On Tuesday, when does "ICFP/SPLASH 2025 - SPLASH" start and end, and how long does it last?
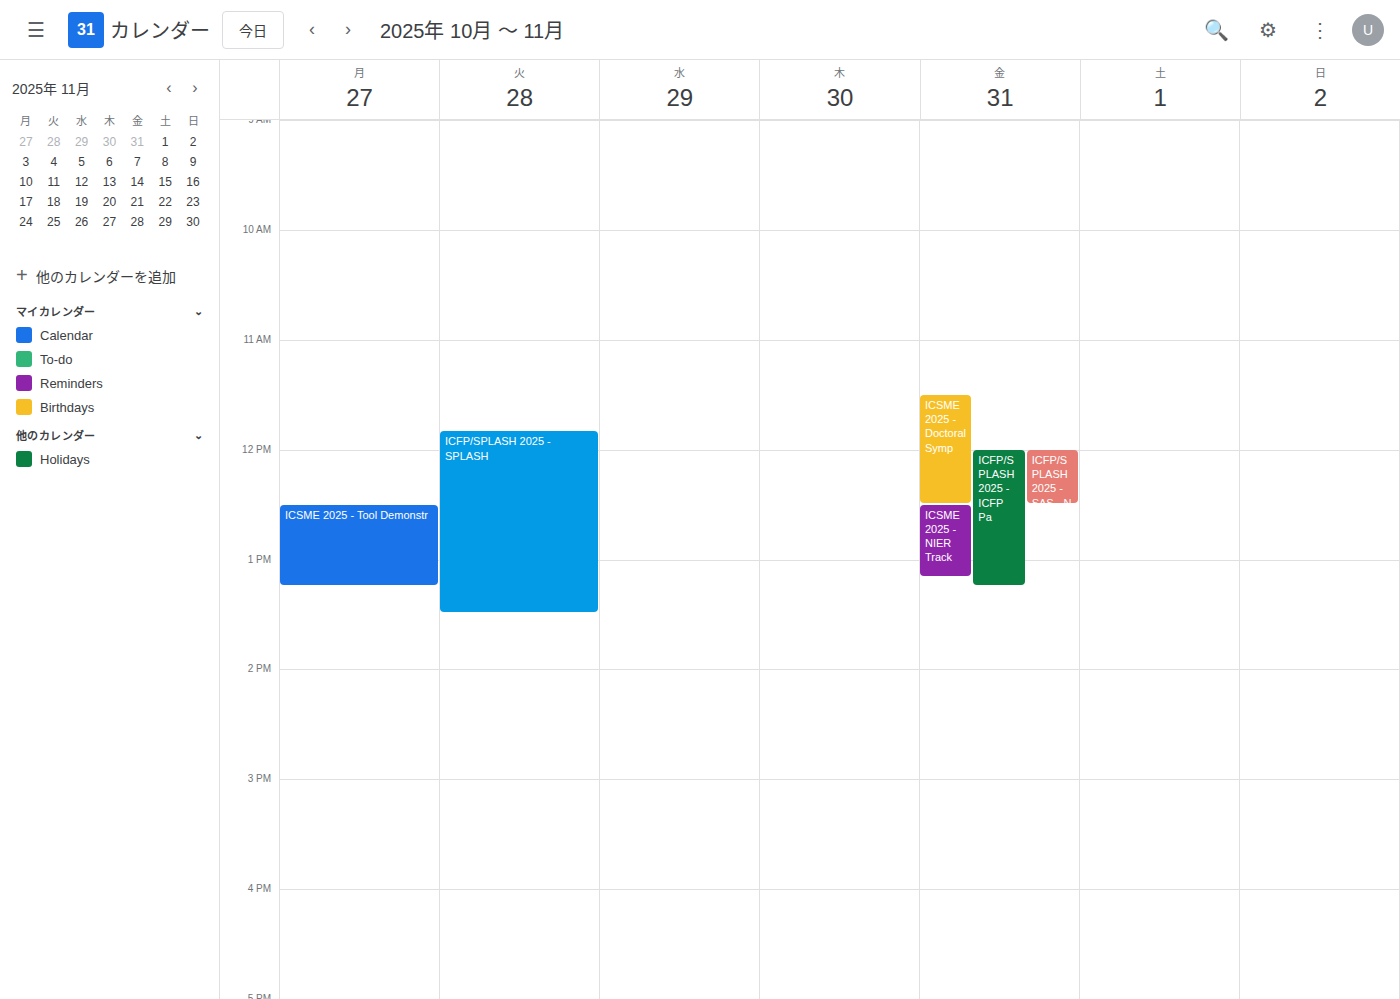
11:50 AM to 1:30 PM, 1 hour 40 minutes